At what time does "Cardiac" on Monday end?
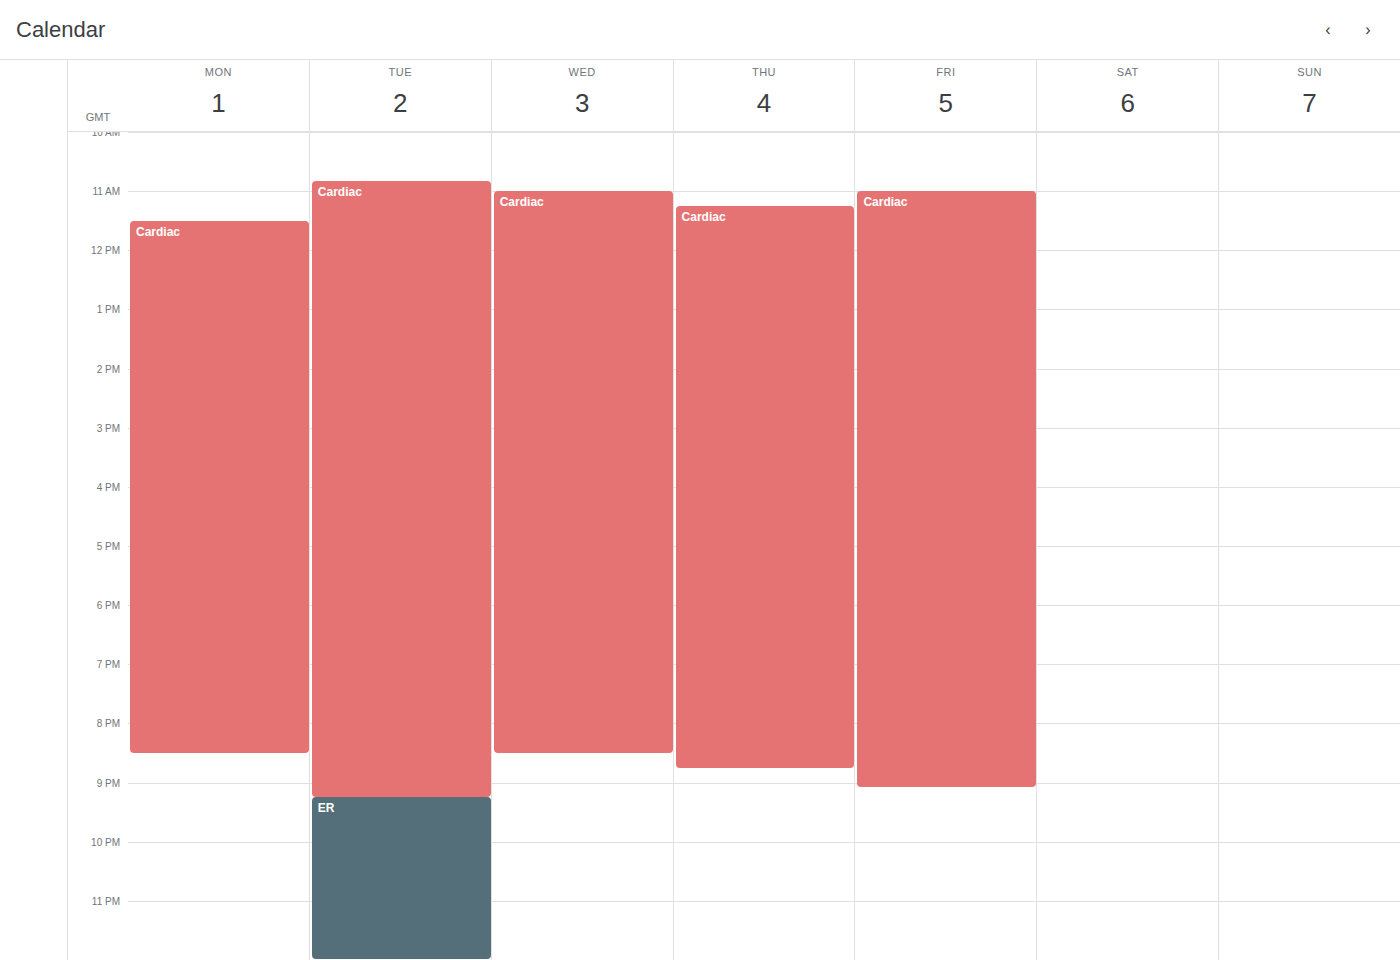
8:30 PM